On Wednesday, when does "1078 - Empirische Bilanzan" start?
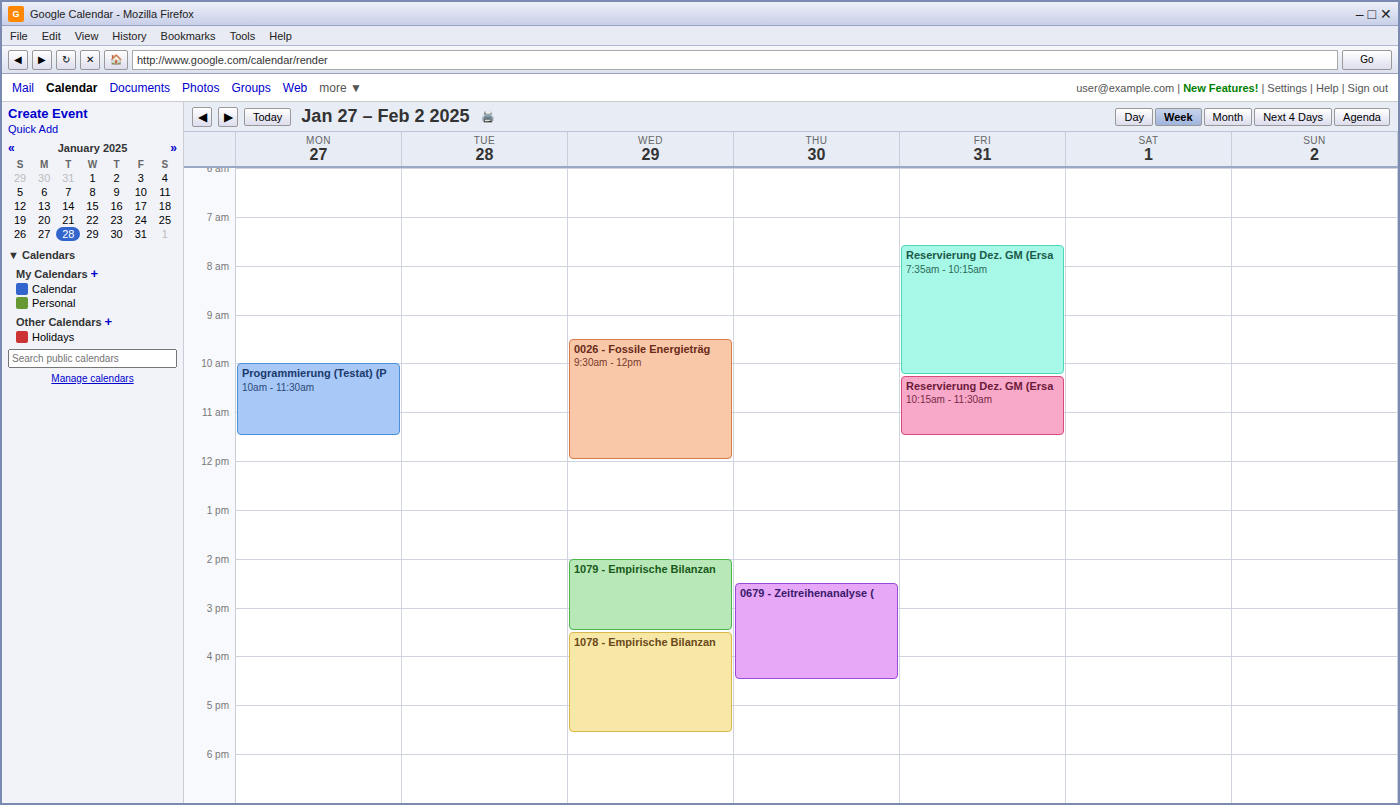
3:30 PM